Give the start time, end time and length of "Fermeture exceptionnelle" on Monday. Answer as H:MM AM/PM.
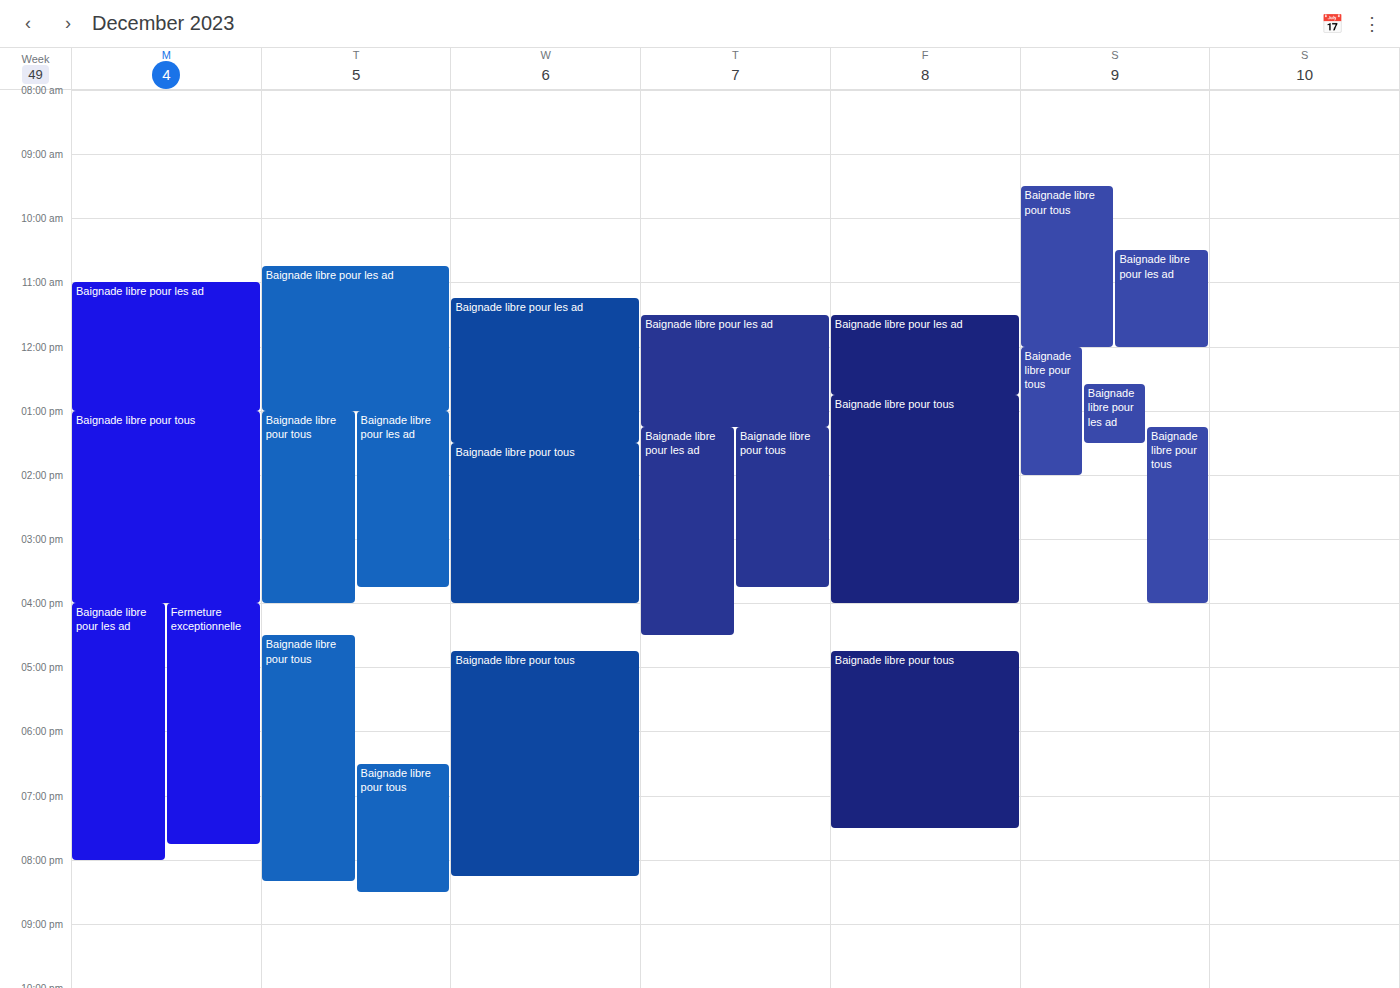
4:00 PM to 7:45 PM, 3 hours 45 minutes